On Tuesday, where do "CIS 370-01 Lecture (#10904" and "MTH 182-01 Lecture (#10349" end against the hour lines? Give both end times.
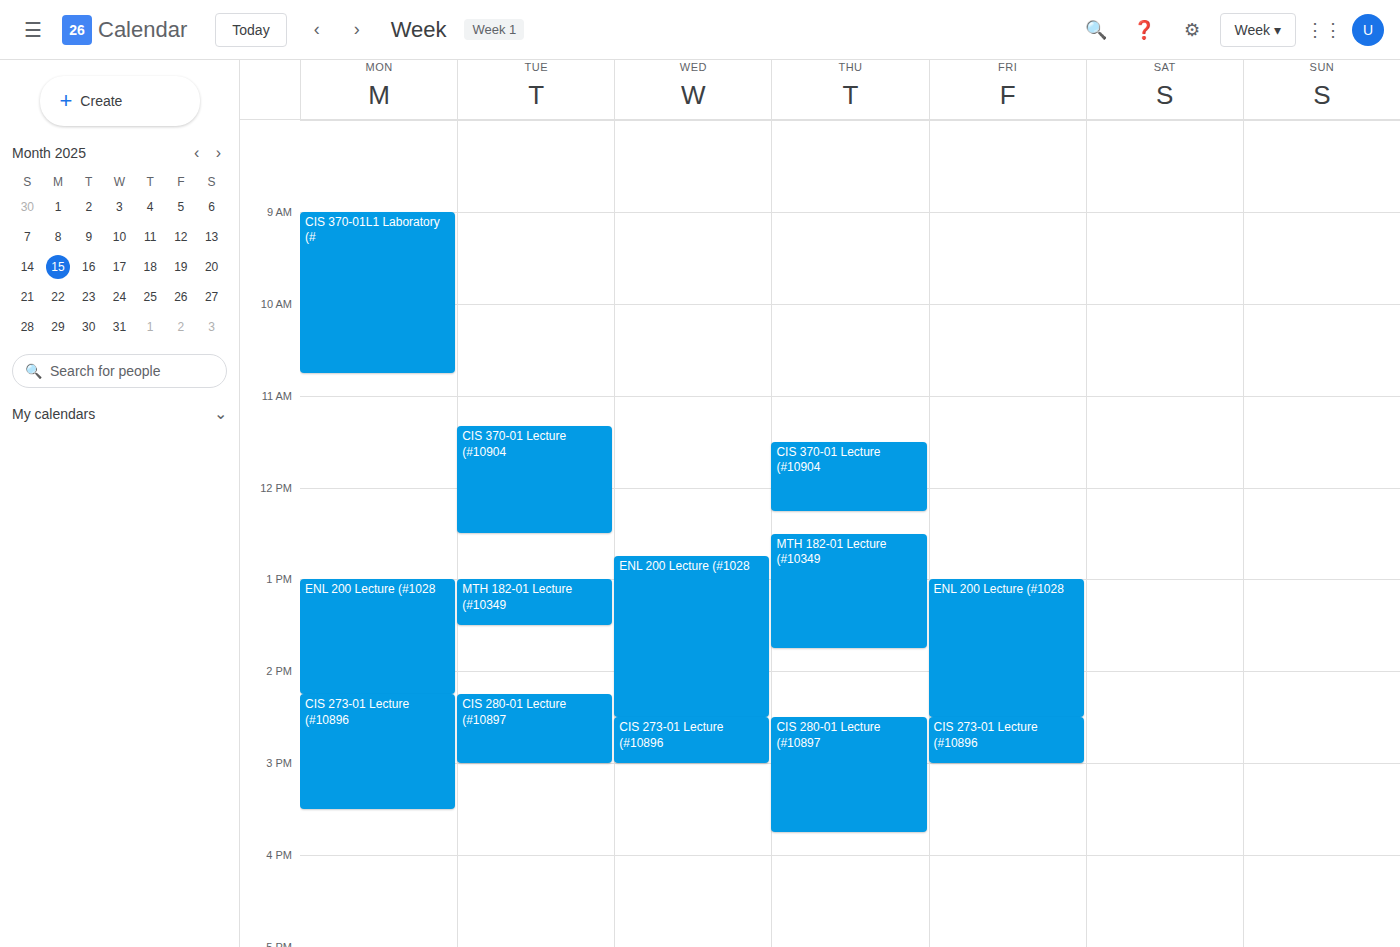
"CIS 370-01 Lecture (#10904": 12:30 PM, halfway between the 12 PM and 1 PM lines. "MTH 182-01 Lecture (#10349": 1:30 PM, halfway between the 1 PM and 2 PM lines.